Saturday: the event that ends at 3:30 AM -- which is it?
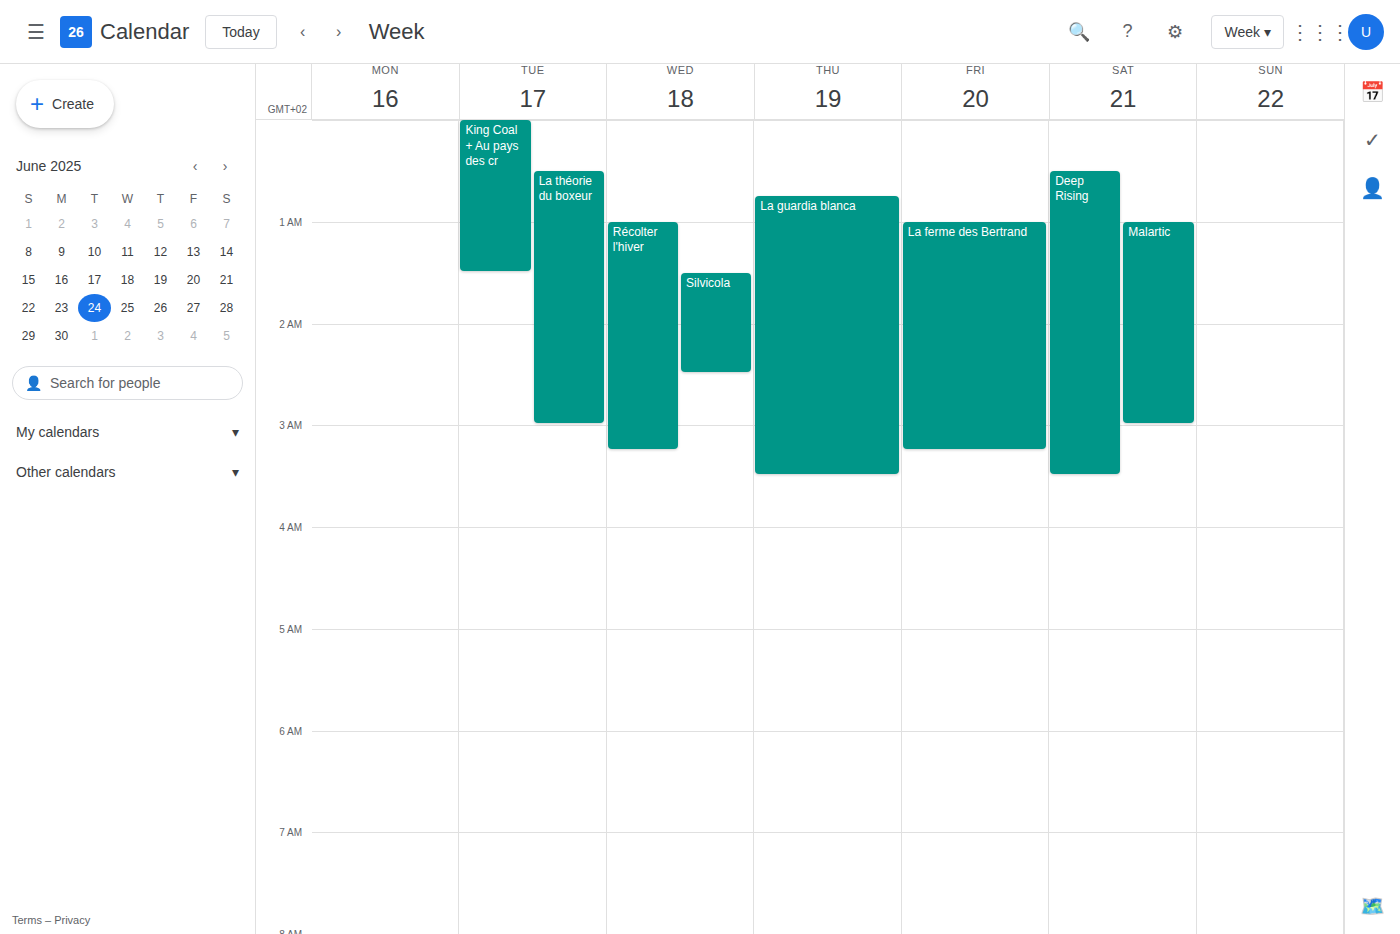
"Deep Rising"